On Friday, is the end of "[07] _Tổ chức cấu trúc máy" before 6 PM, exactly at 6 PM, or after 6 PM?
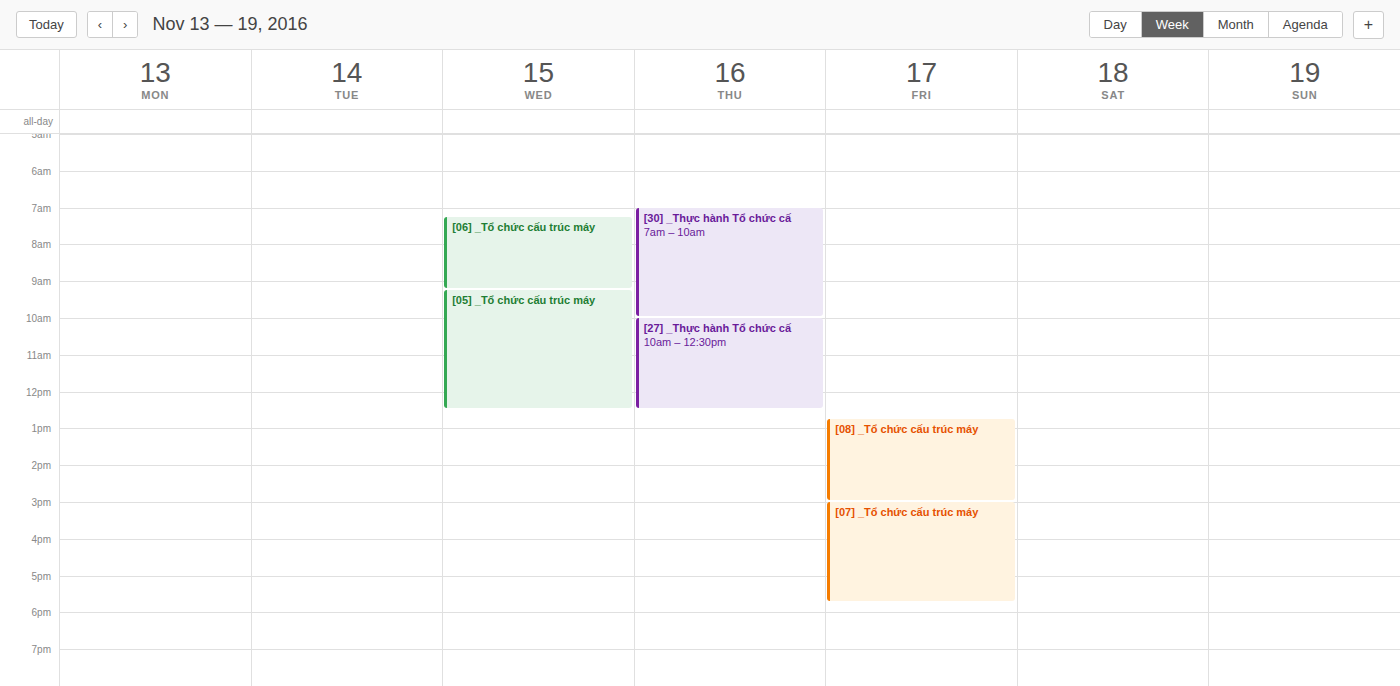
5:45 PM -- before 6 PM, 15 minutes above the 6 PM line.